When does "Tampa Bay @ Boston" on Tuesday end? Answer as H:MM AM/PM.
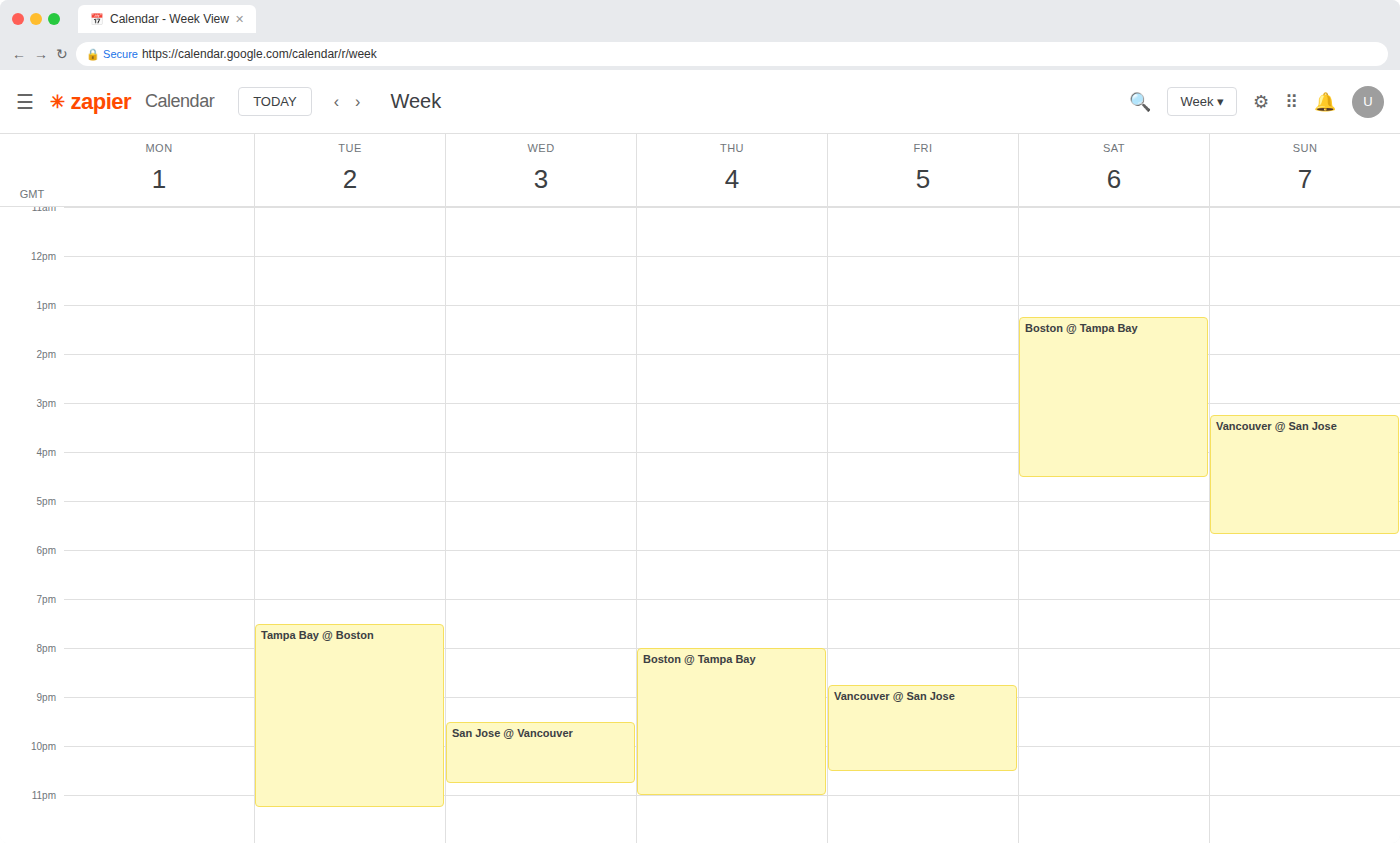
11:15 PM